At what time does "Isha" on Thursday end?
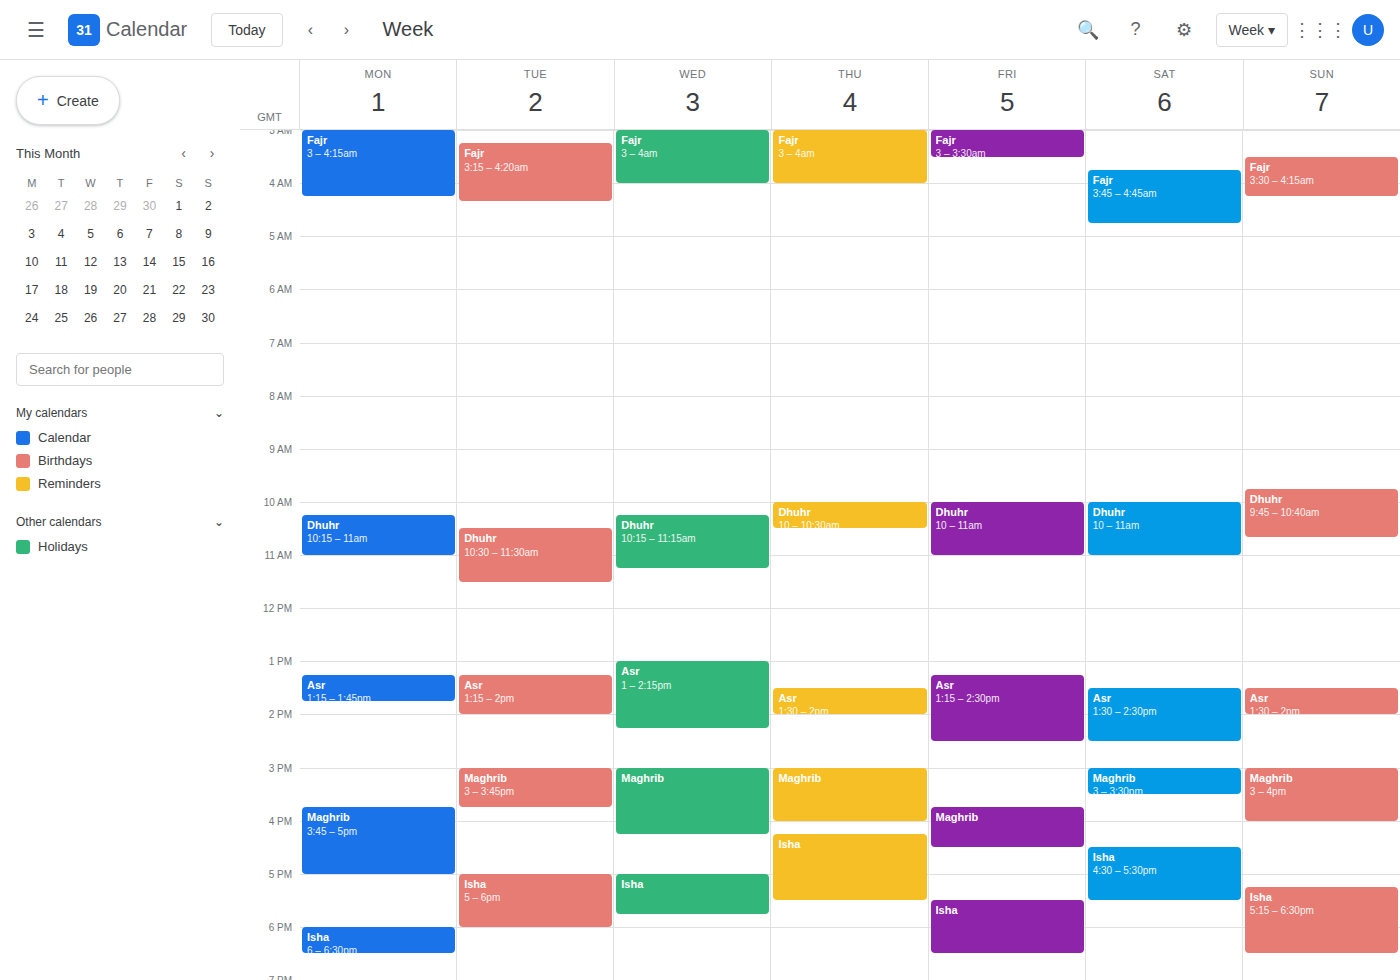
5:30 PM